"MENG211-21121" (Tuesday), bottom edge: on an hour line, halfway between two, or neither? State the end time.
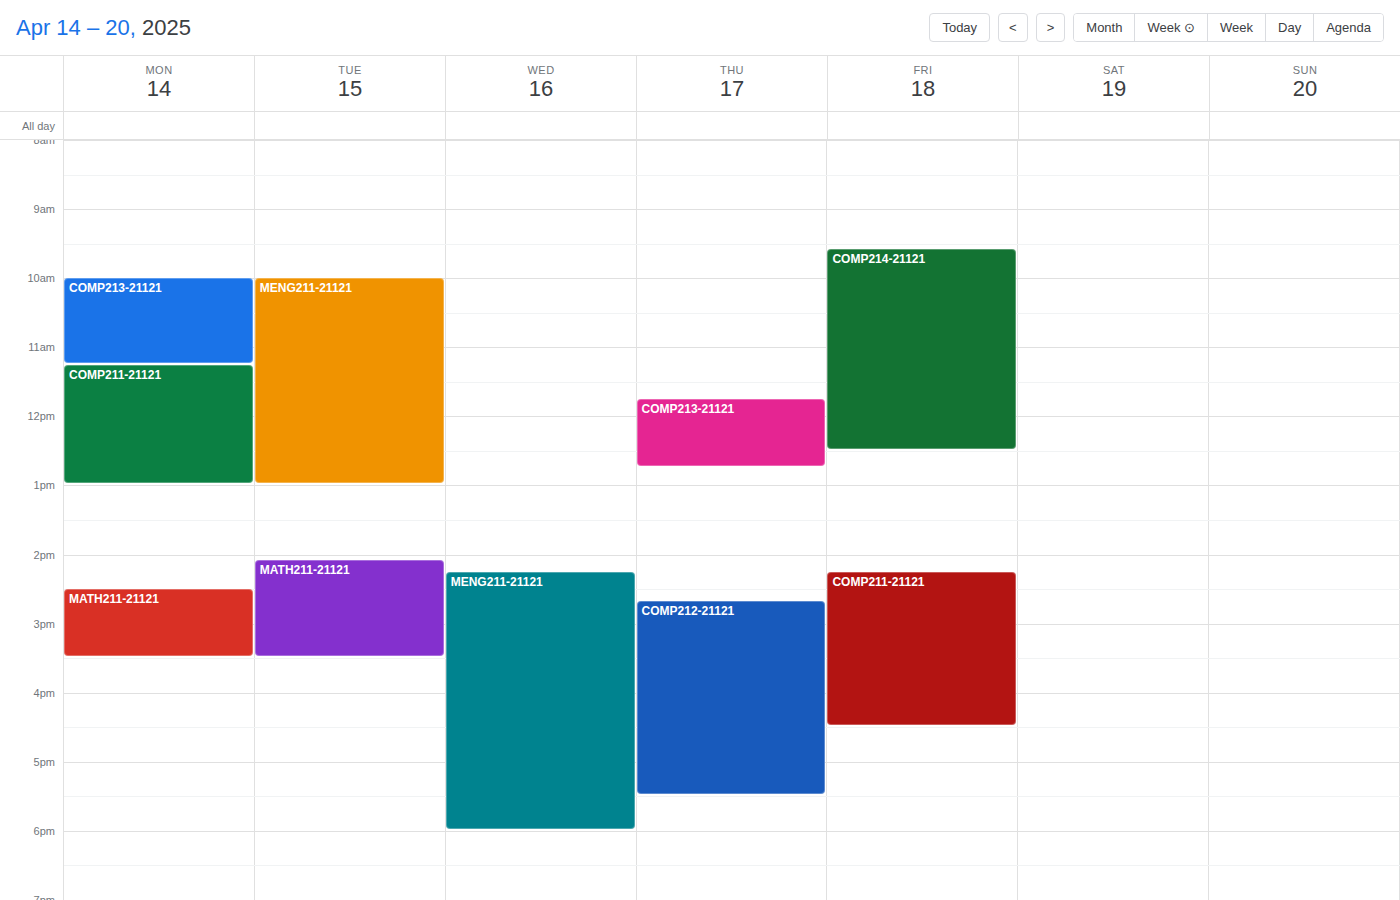
13:00 -- exactly on the 13:00 line.